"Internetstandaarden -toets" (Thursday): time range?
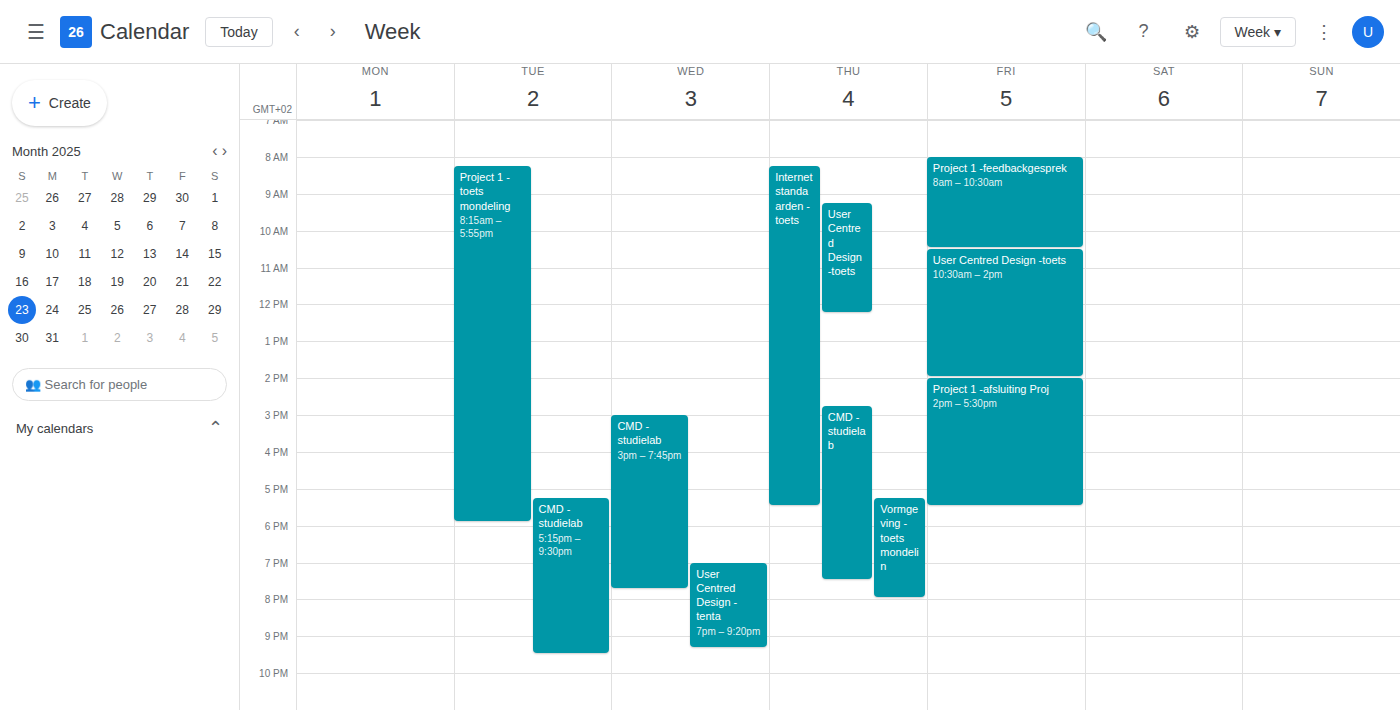
8:15 AM to 5:30 PM